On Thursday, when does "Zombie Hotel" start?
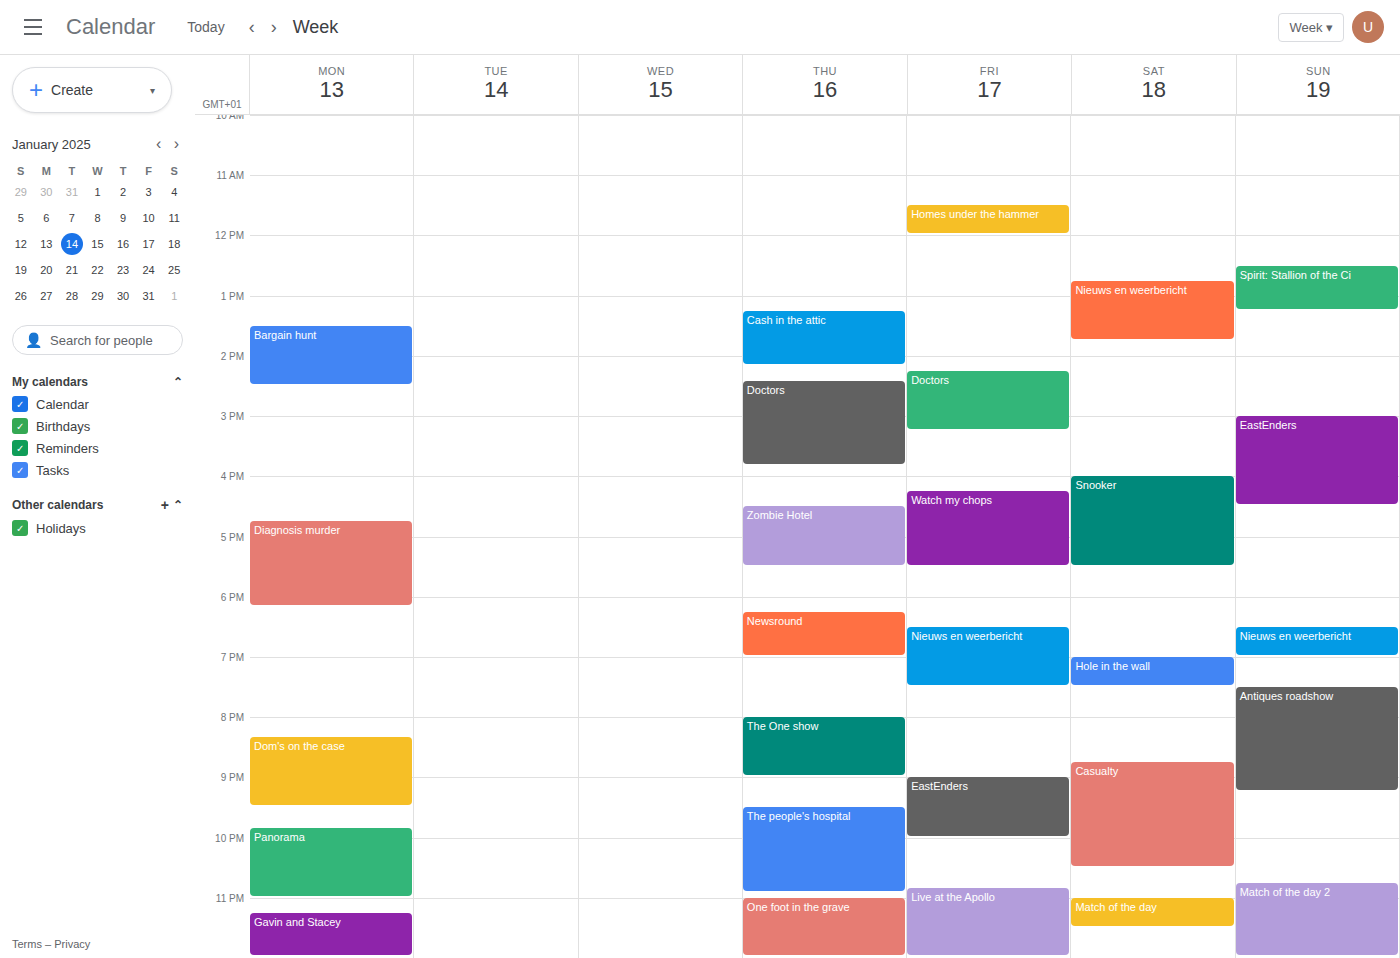
4:30 PM